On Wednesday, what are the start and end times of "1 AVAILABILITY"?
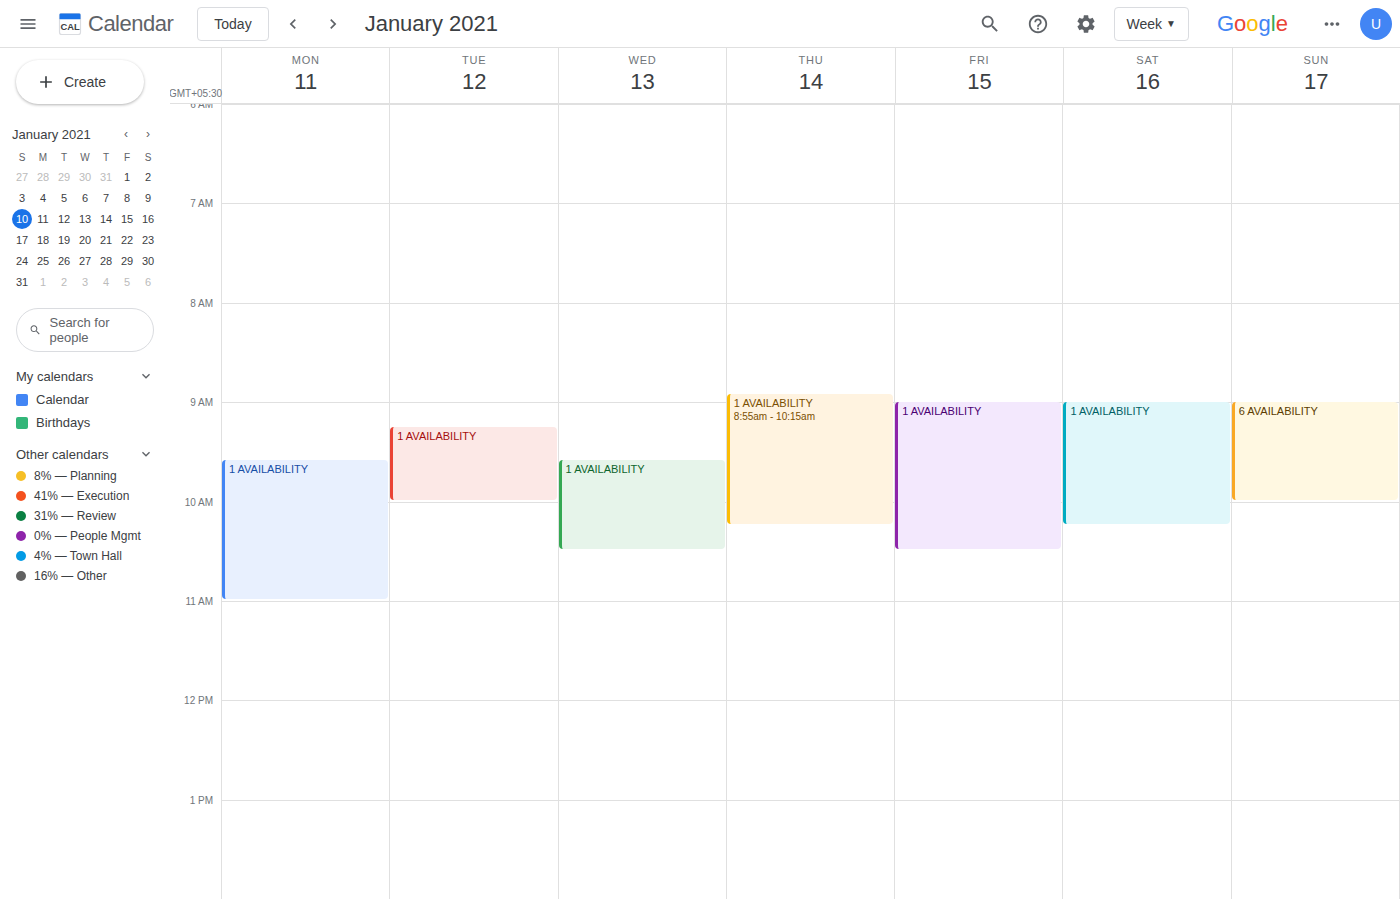
9:35 AM to 10:30 AM